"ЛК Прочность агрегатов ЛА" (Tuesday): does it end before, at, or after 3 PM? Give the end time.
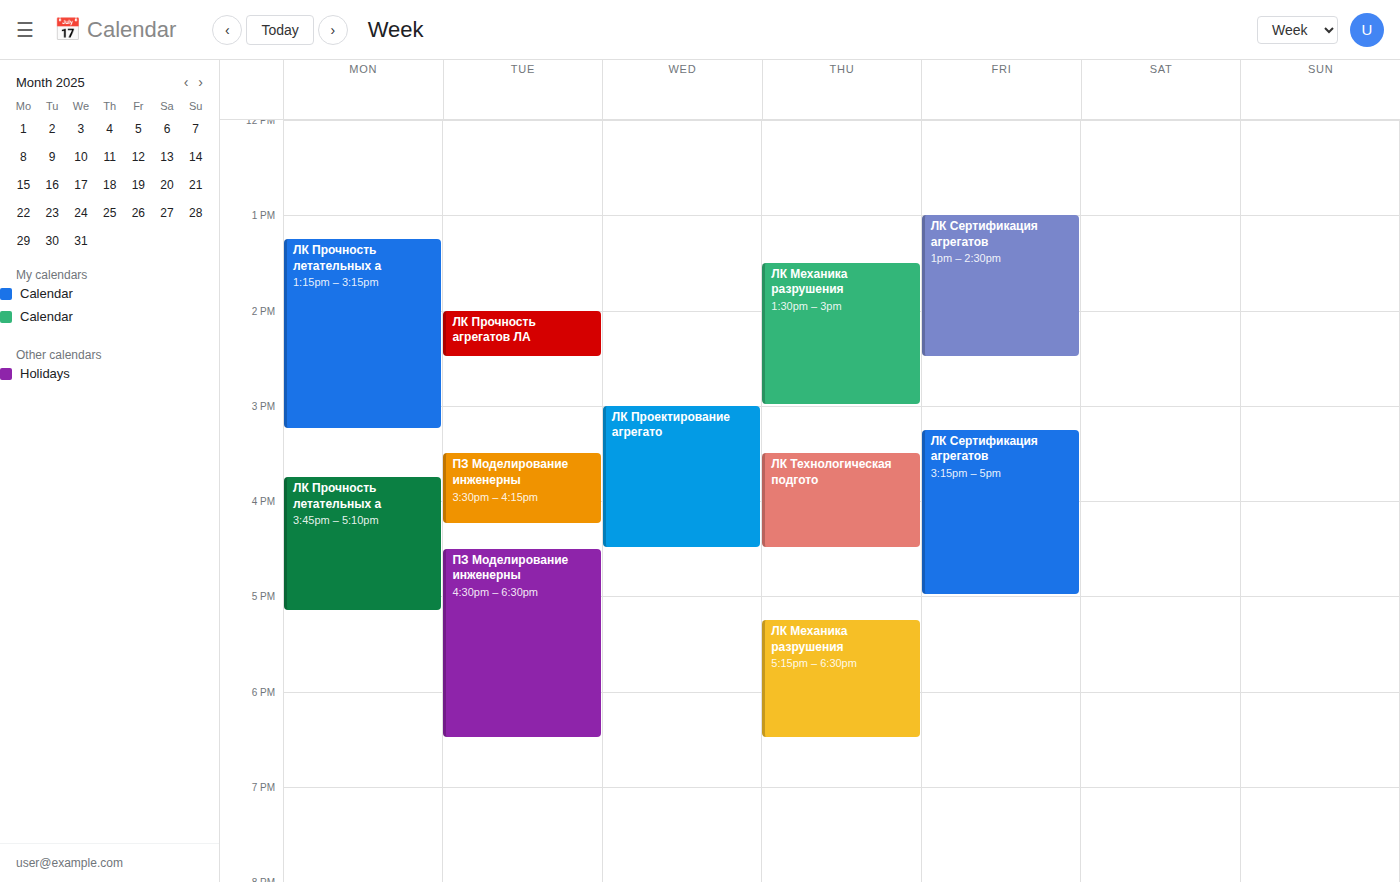
2:30 PM -- before 3 PM, 30 minutes above the 3 PM line.